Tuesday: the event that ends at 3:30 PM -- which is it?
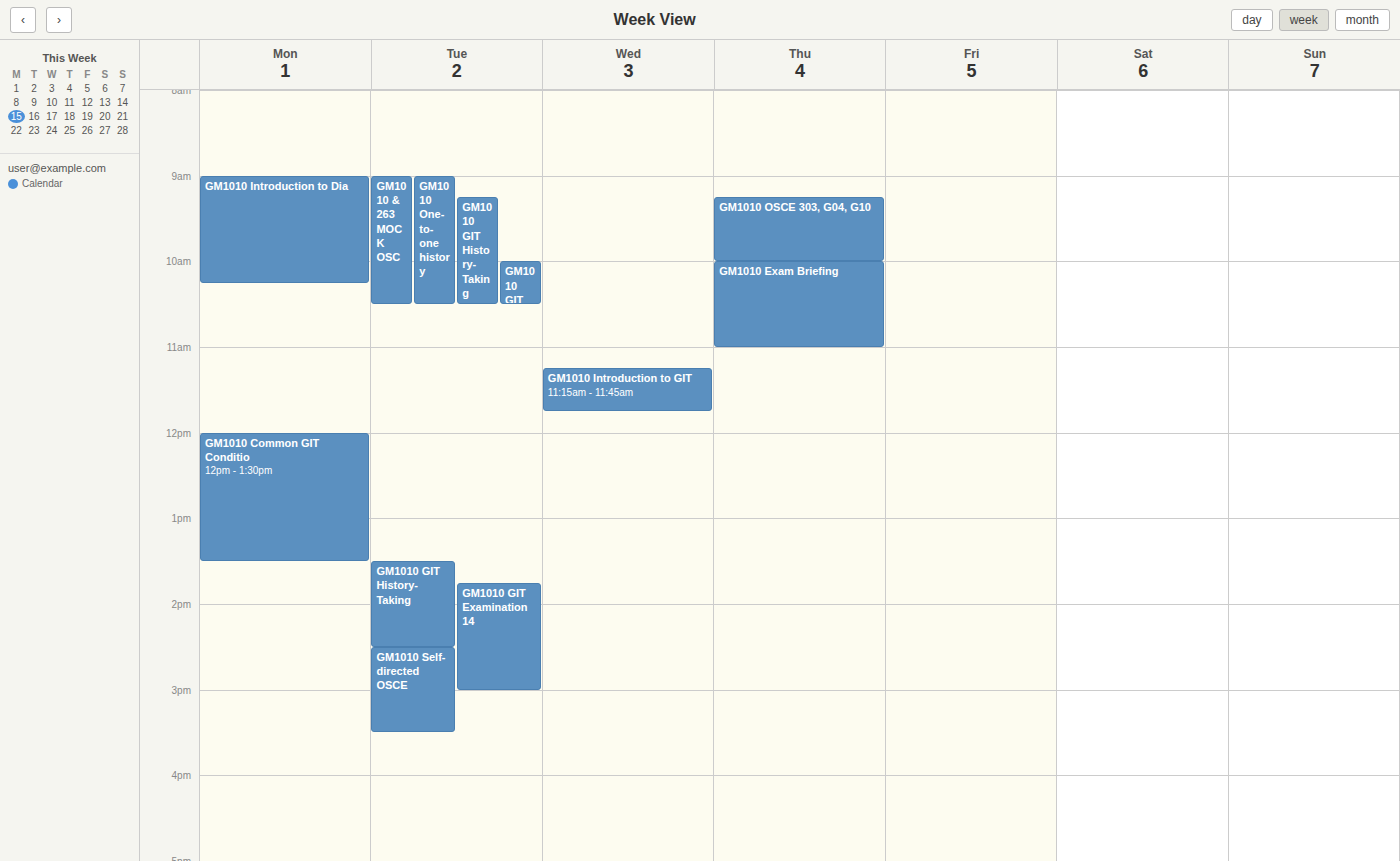
"GM1010 Self-directed OSCE"